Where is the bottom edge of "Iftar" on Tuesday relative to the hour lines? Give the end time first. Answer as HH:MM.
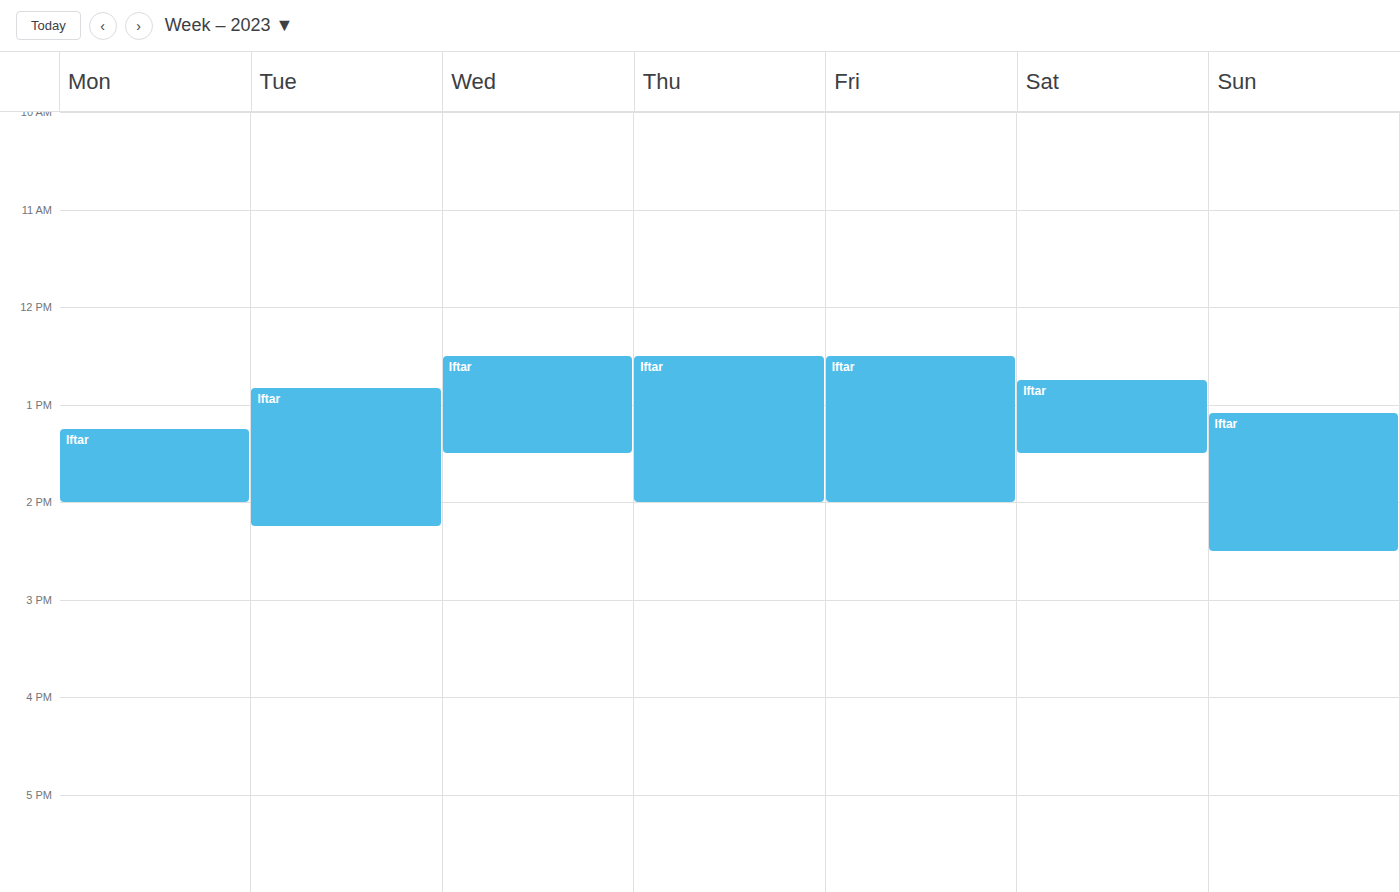
14:15 -- neither: a quarter of the way from the 14:00 line to the 15:00 line.